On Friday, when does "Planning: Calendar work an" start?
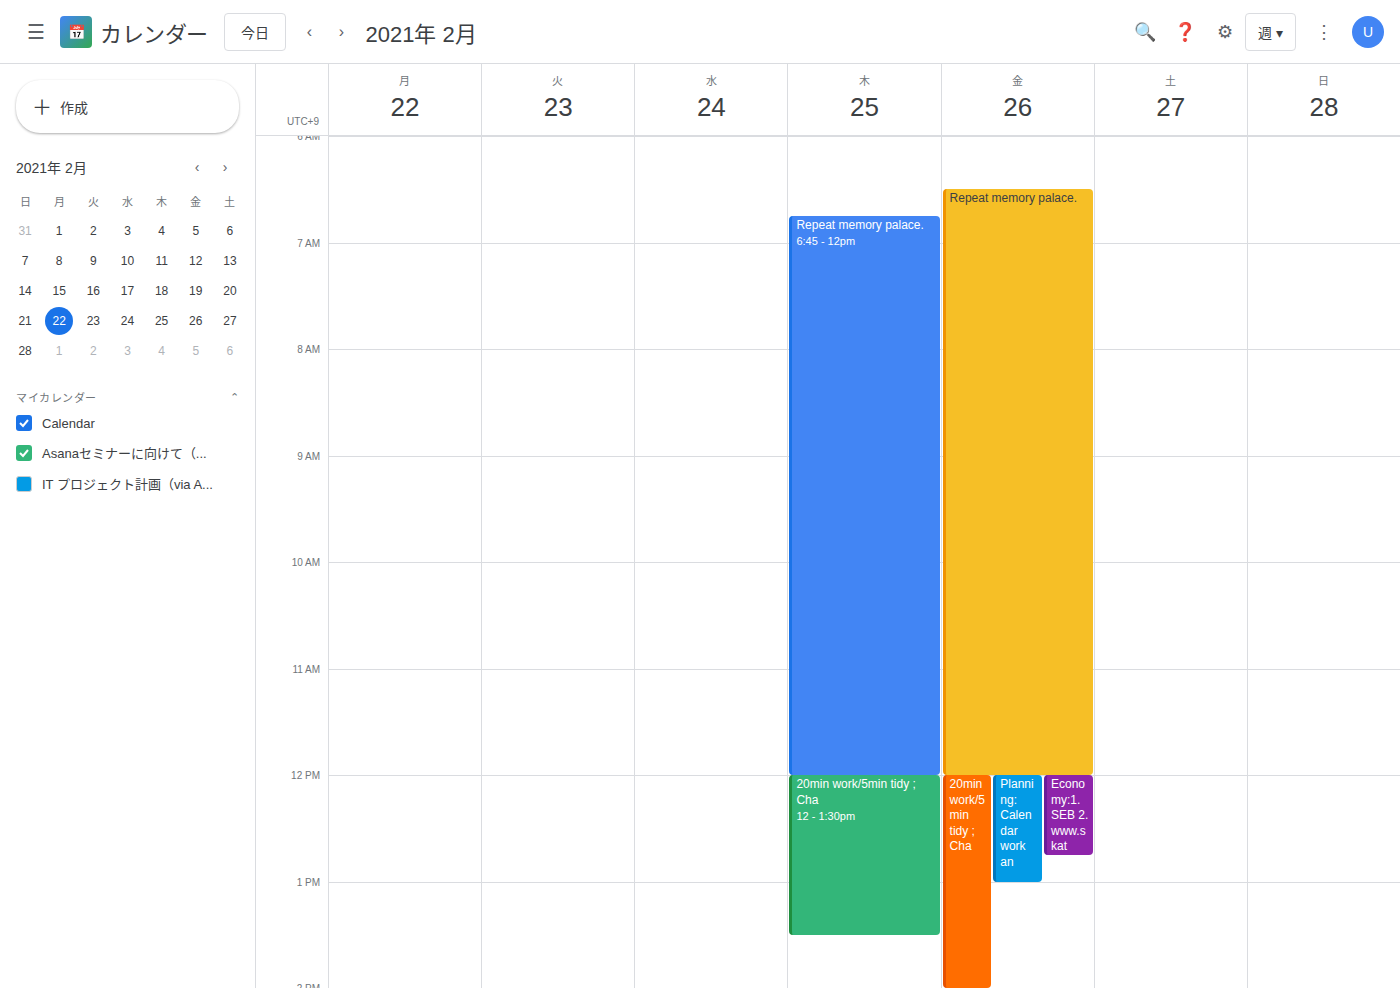
12:00 PM